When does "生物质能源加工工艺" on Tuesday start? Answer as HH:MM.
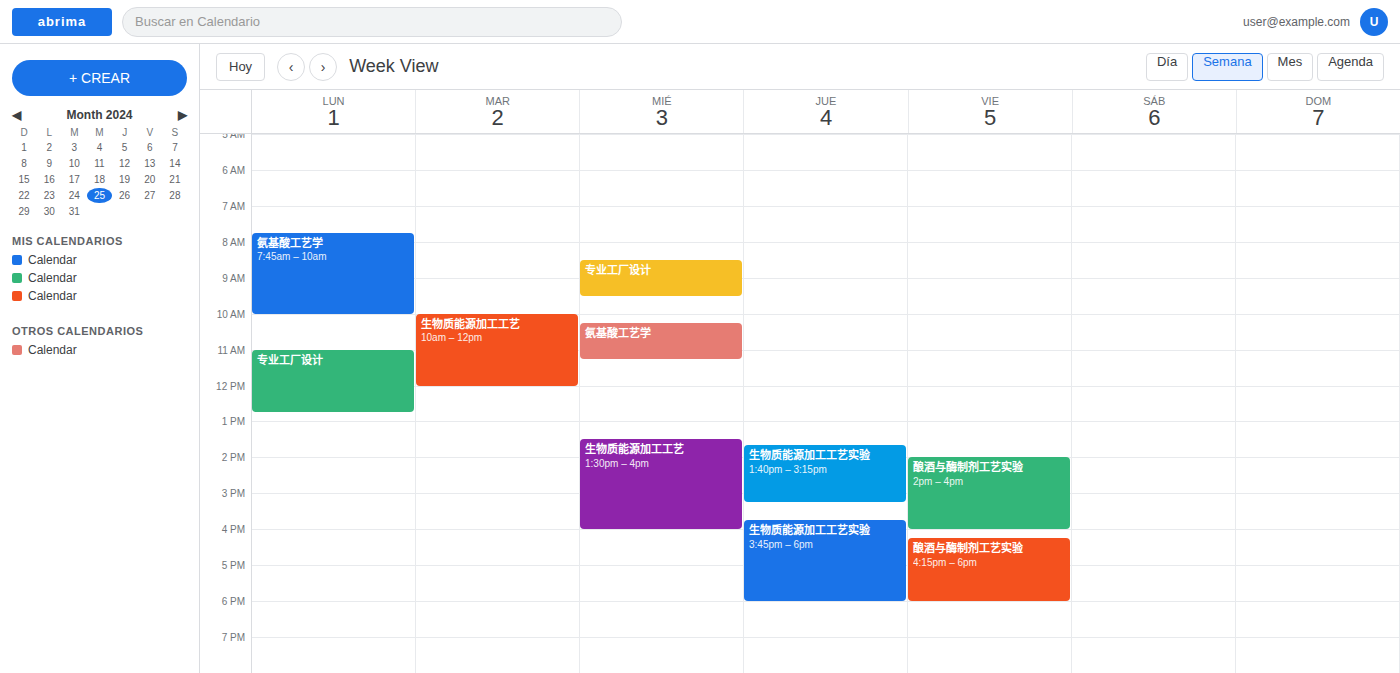
10:00